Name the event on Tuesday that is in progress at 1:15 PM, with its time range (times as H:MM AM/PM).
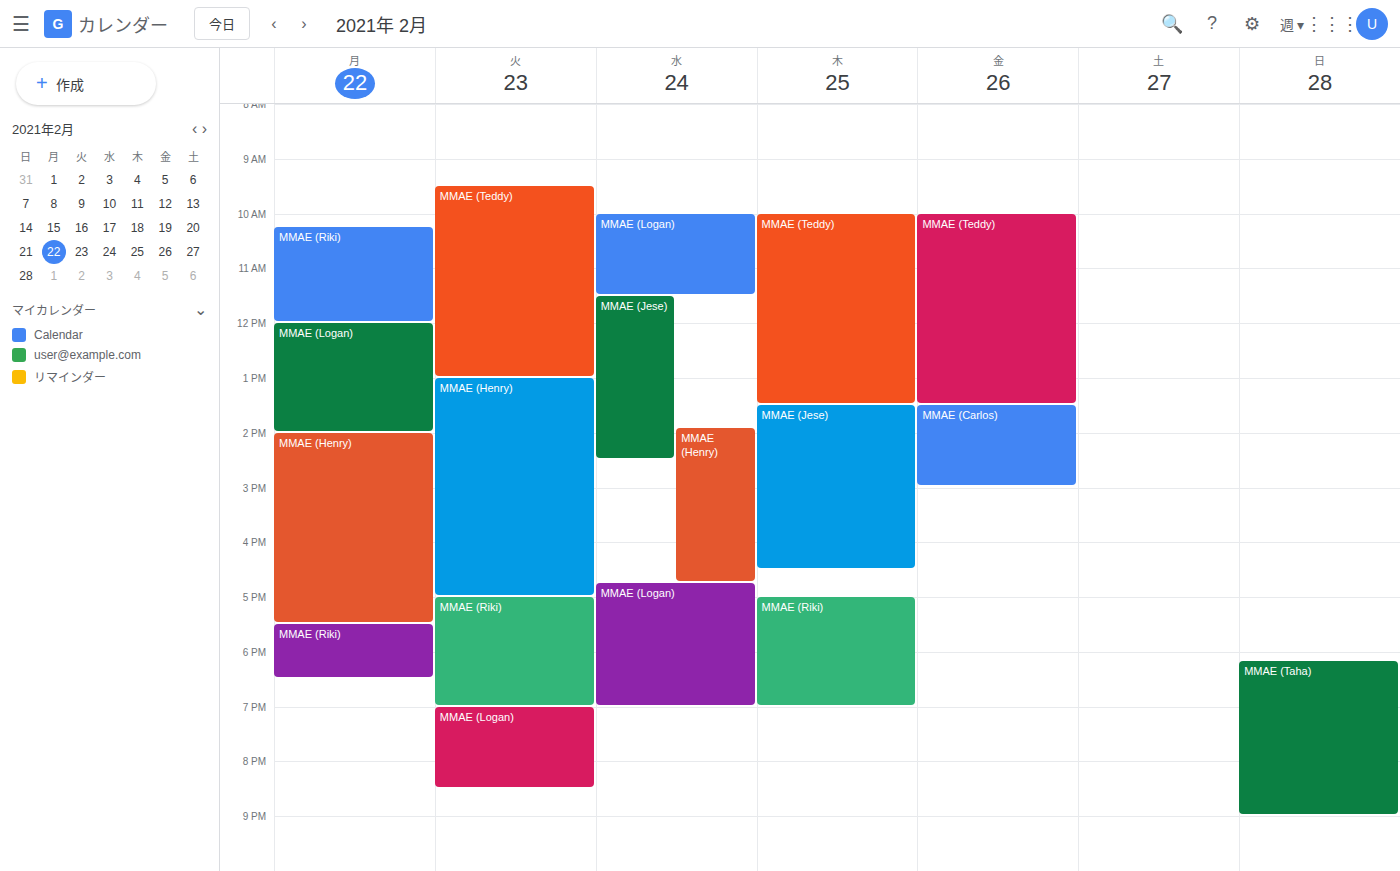
"MMAE (Henry)", 1:00 PM to 5:00 PM